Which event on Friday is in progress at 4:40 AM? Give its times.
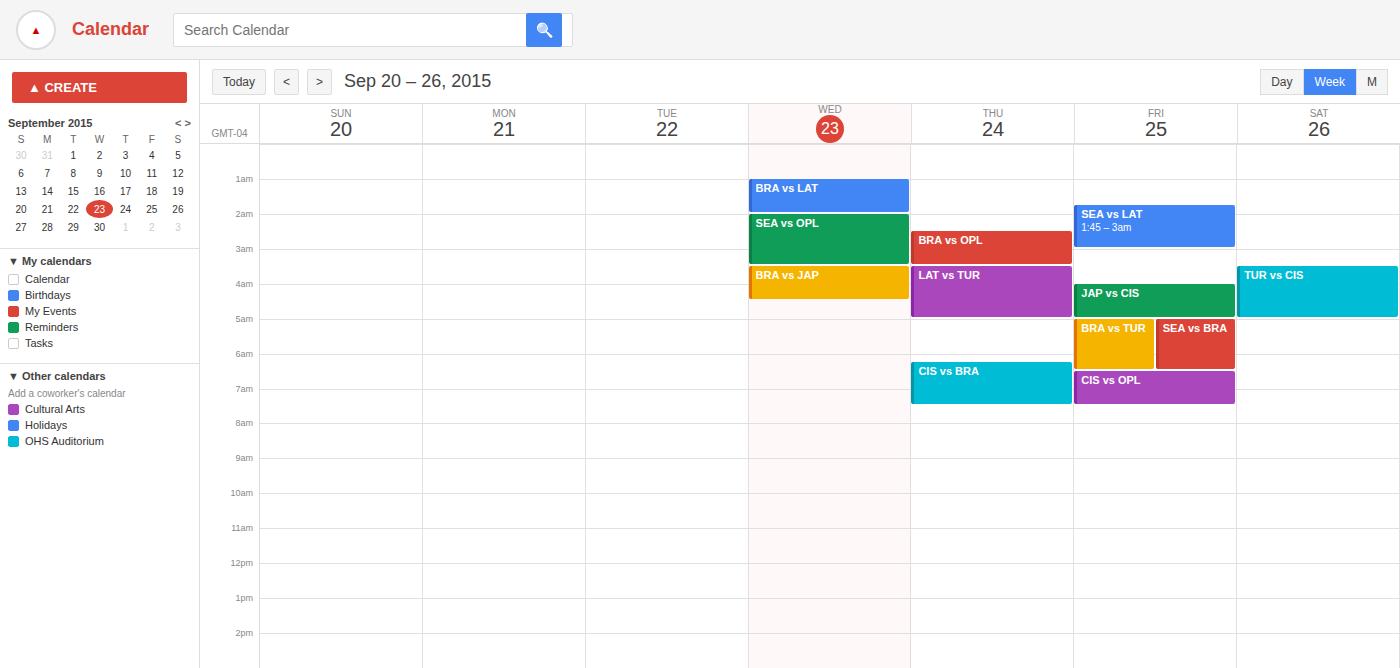
"JAP vs CIS", 4:00 AM to 5:00 AM